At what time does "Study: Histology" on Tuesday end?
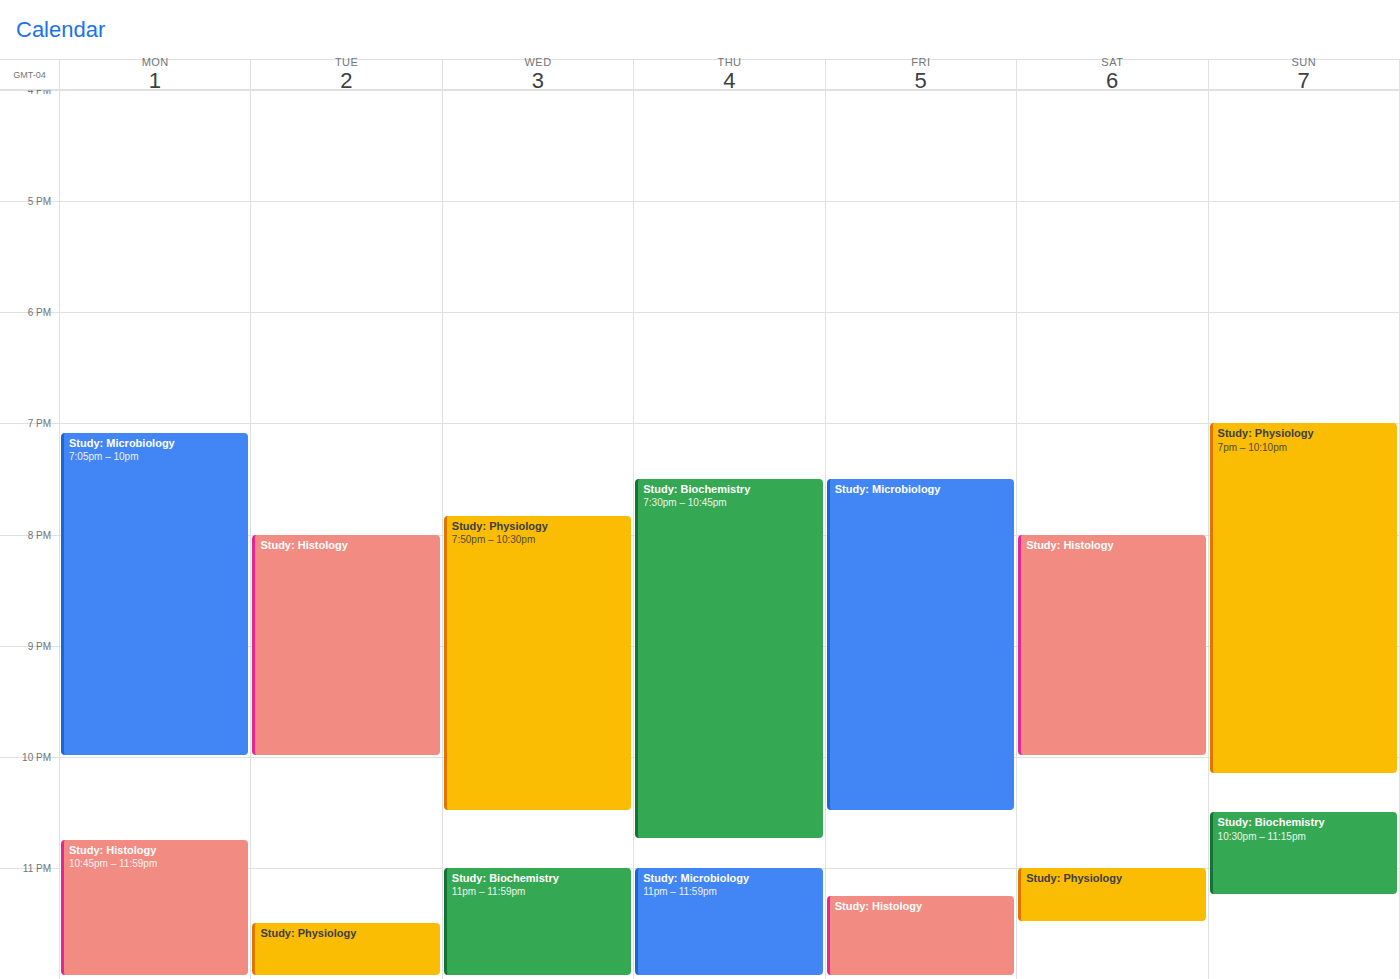
10:00 PM